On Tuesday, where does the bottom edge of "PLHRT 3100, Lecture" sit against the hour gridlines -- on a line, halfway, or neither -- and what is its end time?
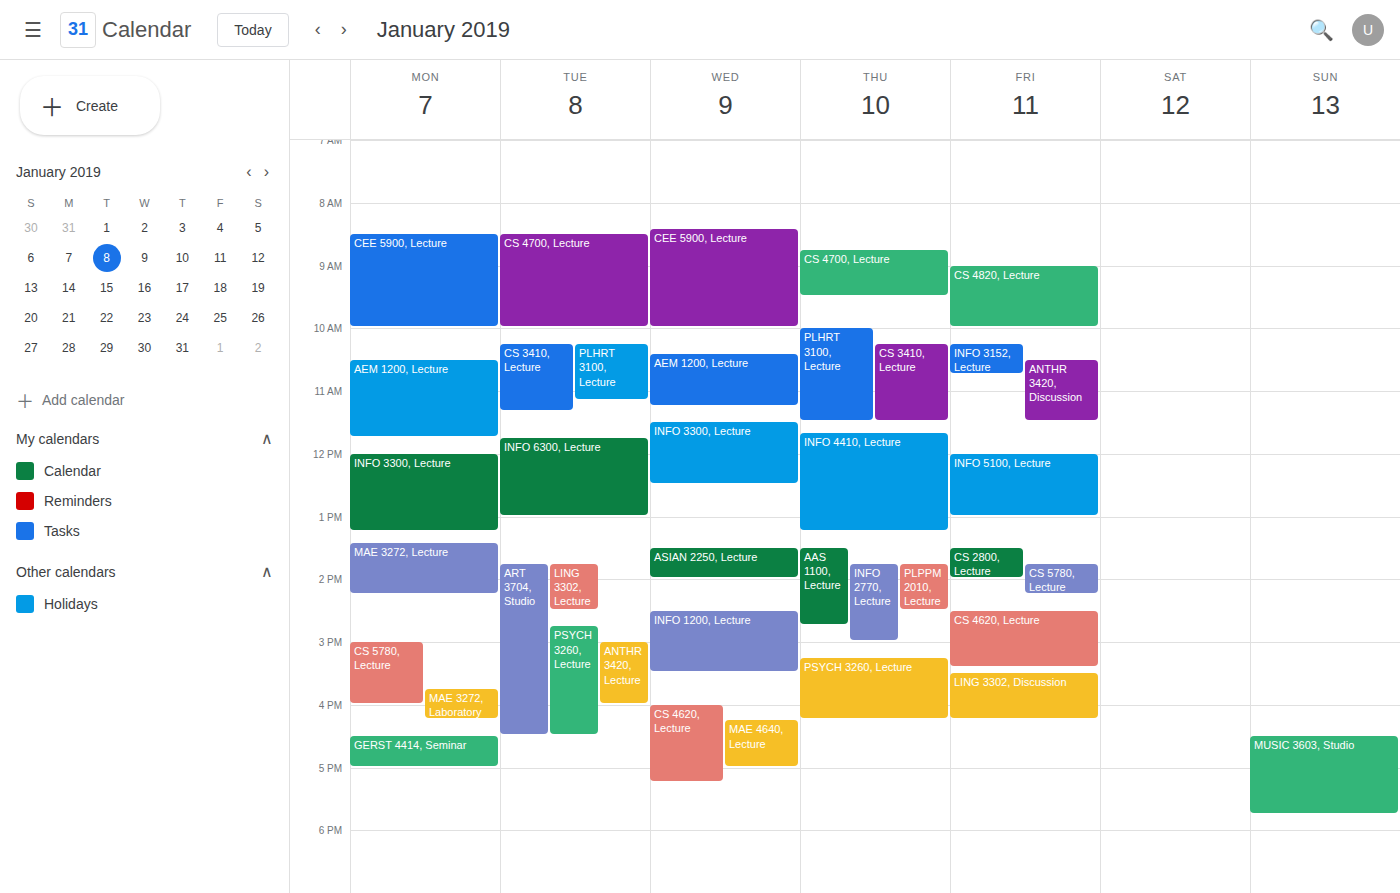
11:10 AM -- neither: 10 minutes below the 11 AM line and 50 minutes above the 12 PM line.